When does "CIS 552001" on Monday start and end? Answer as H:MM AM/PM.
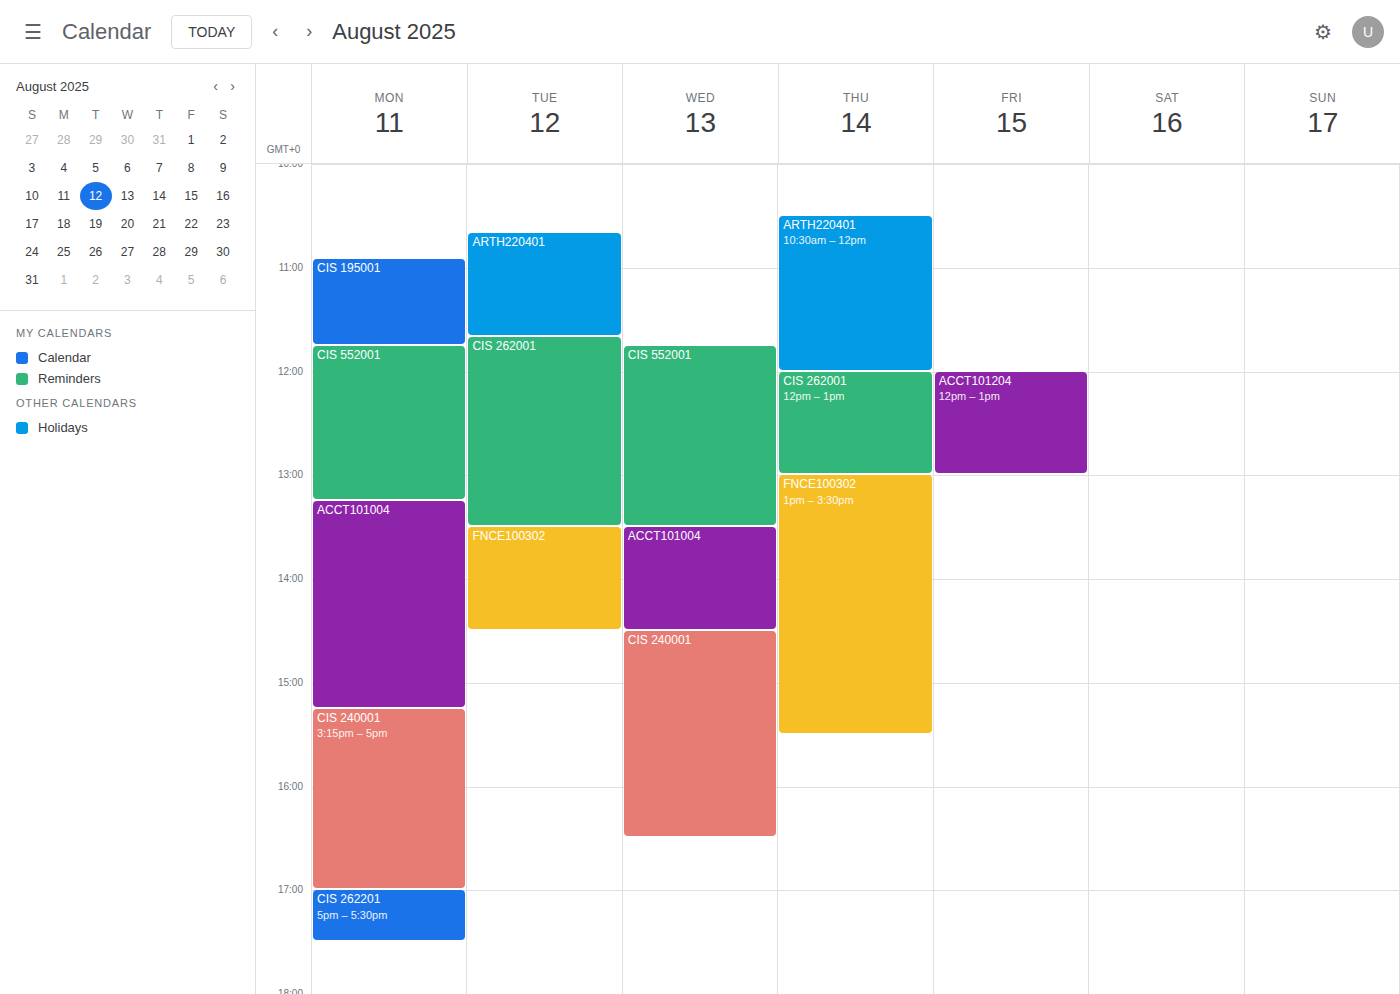
11:45 AM to 1:15 PM